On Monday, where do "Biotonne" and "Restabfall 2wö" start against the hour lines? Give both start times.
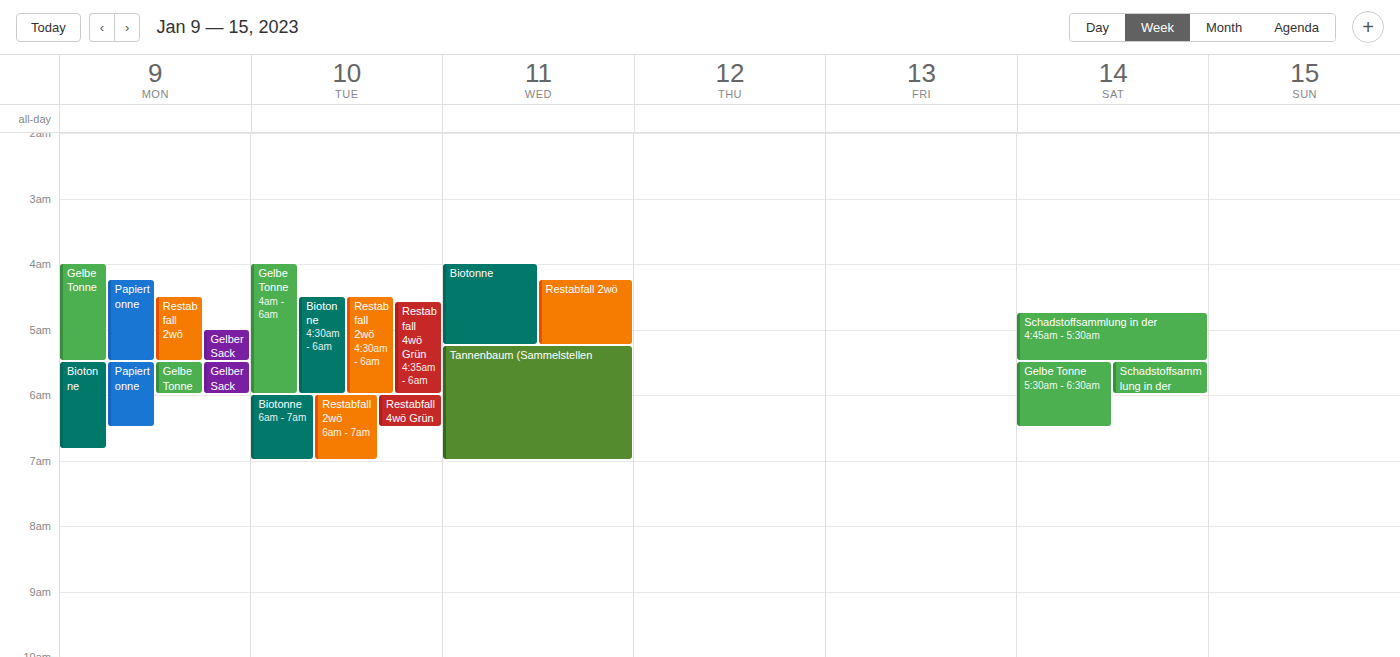
"Biotonne": 5:30 AM, halfway between the 5 AM and 6 AM lines. "Restabfall 2wö": 4:30 AM, halfway between the 4 AM and 5 AM lines.